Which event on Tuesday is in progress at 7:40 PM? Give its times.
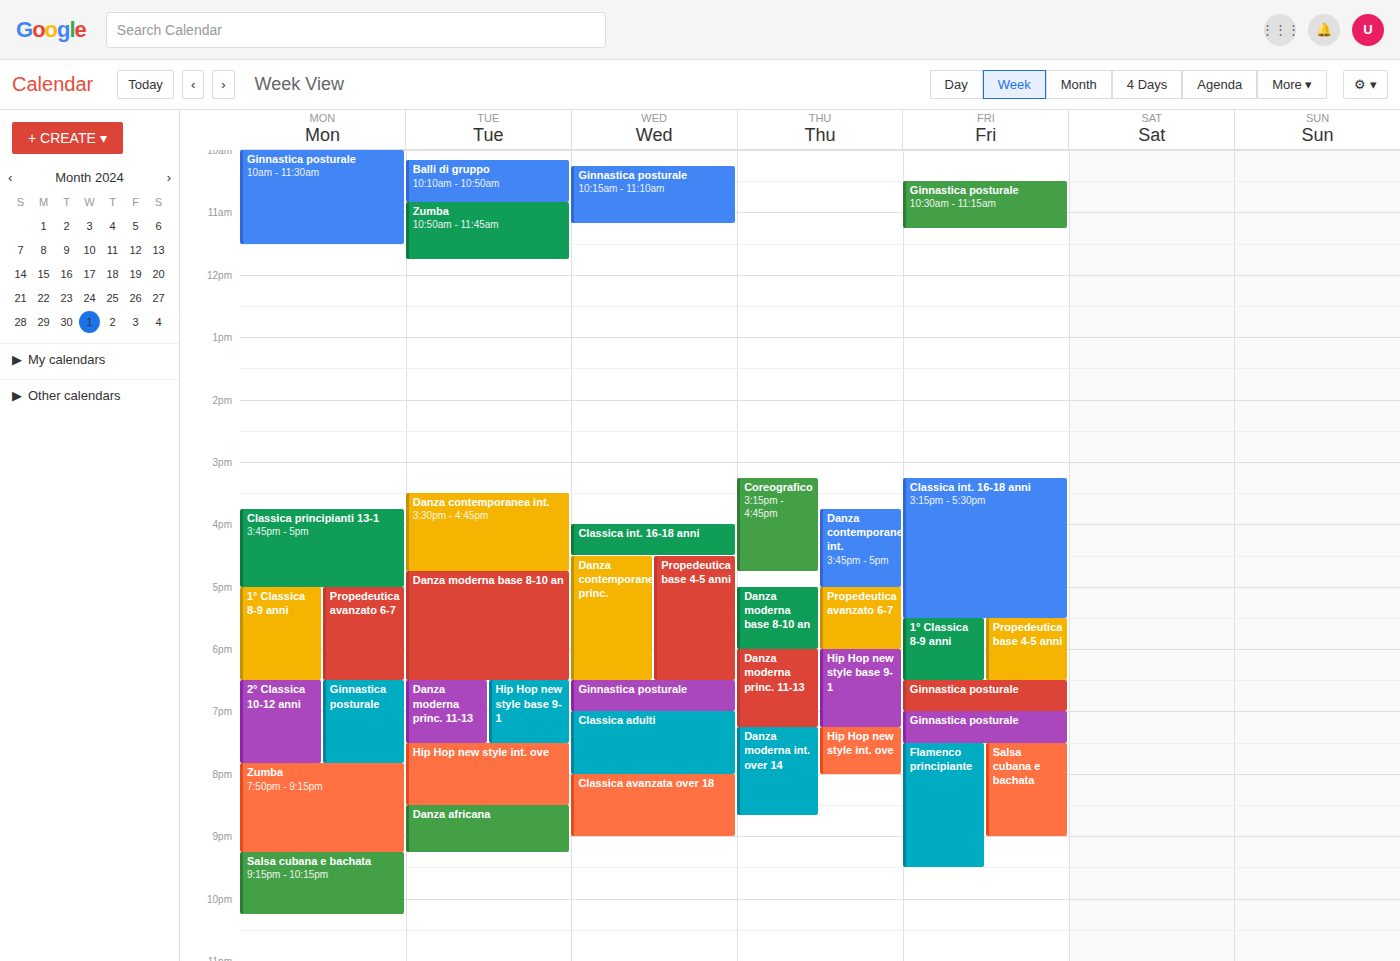
"Hip Hop new style int. ove", 7:30 PM to 8:30 PM